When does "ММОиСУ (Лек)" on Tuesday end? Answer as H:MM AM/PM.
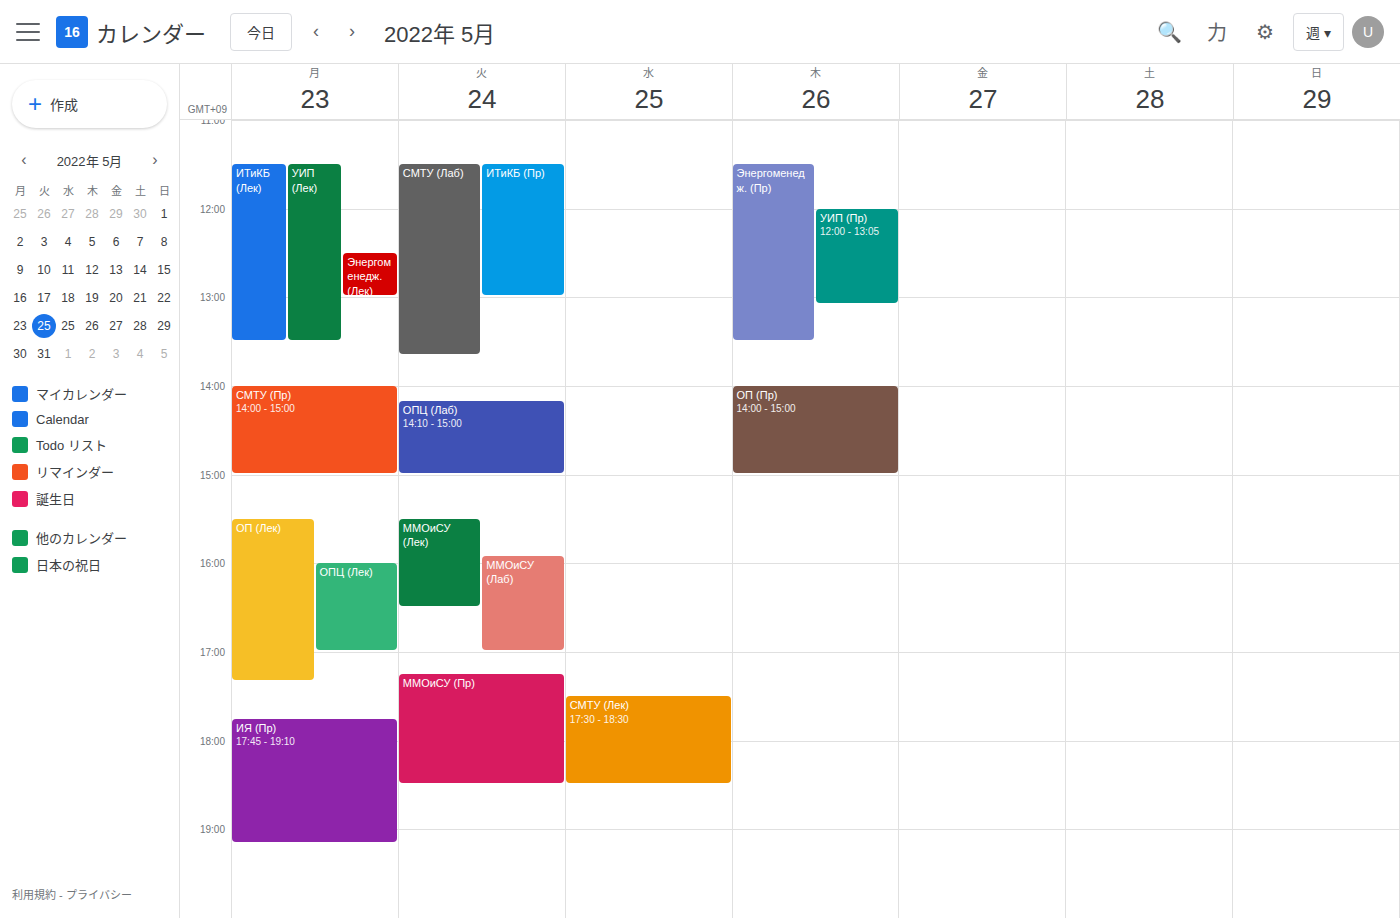
4:30 PM